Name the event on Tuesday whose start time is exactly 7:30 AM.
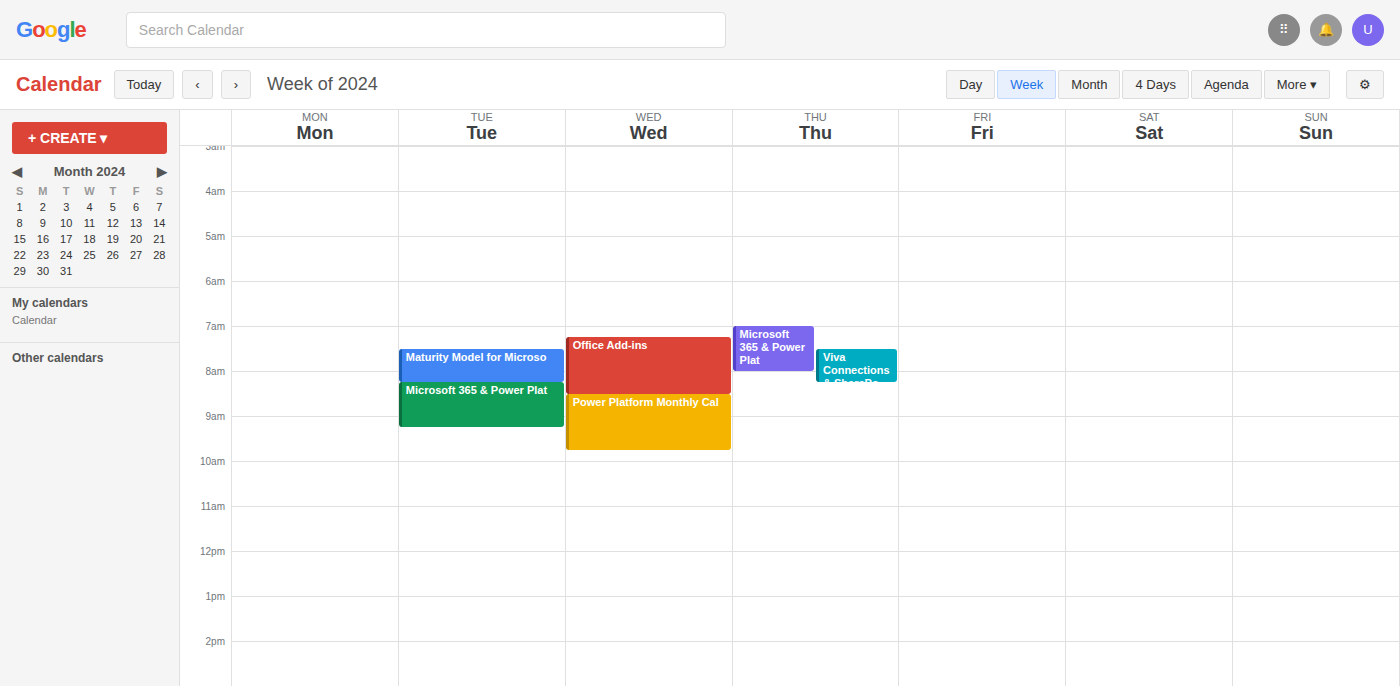
"Maturity Model for Microso"